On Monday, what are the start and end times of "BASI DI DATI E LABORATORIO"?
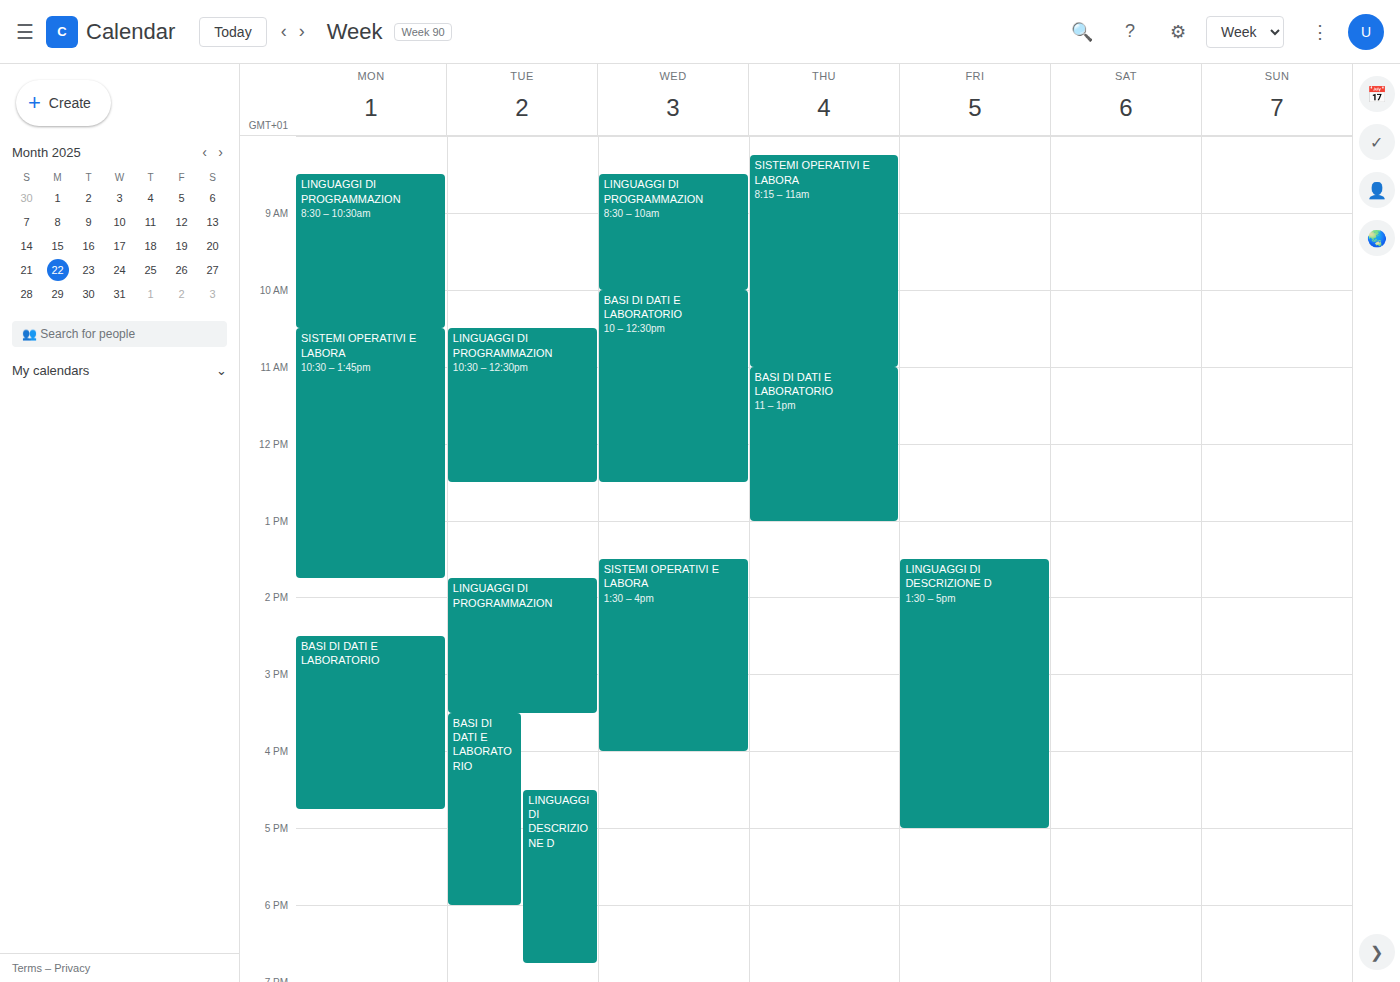
2:30 PM to 4:45 PM